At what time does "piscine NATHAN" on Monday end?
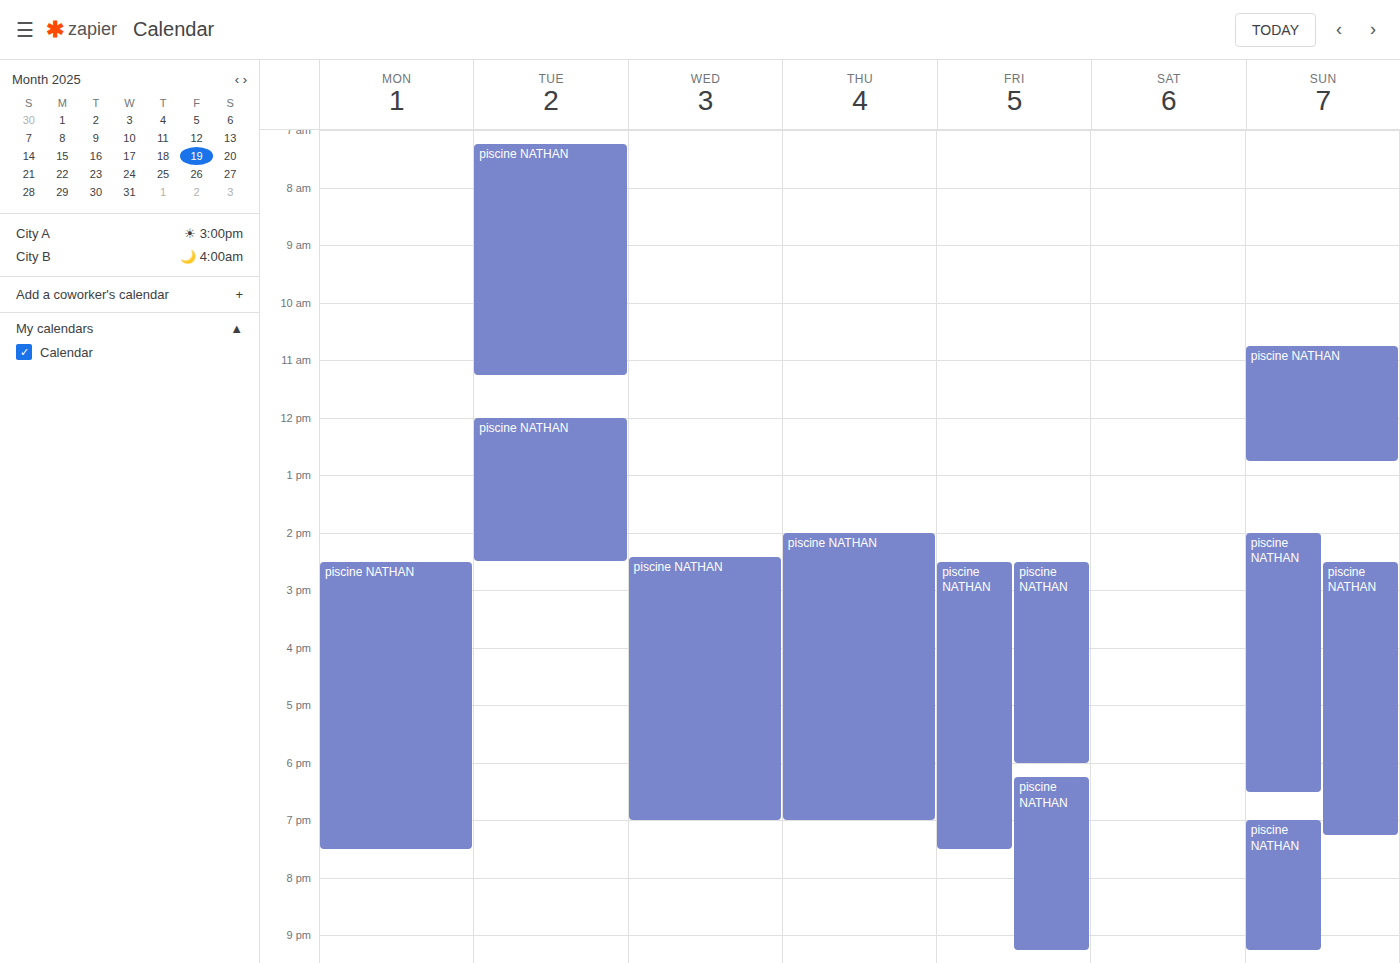
19:30